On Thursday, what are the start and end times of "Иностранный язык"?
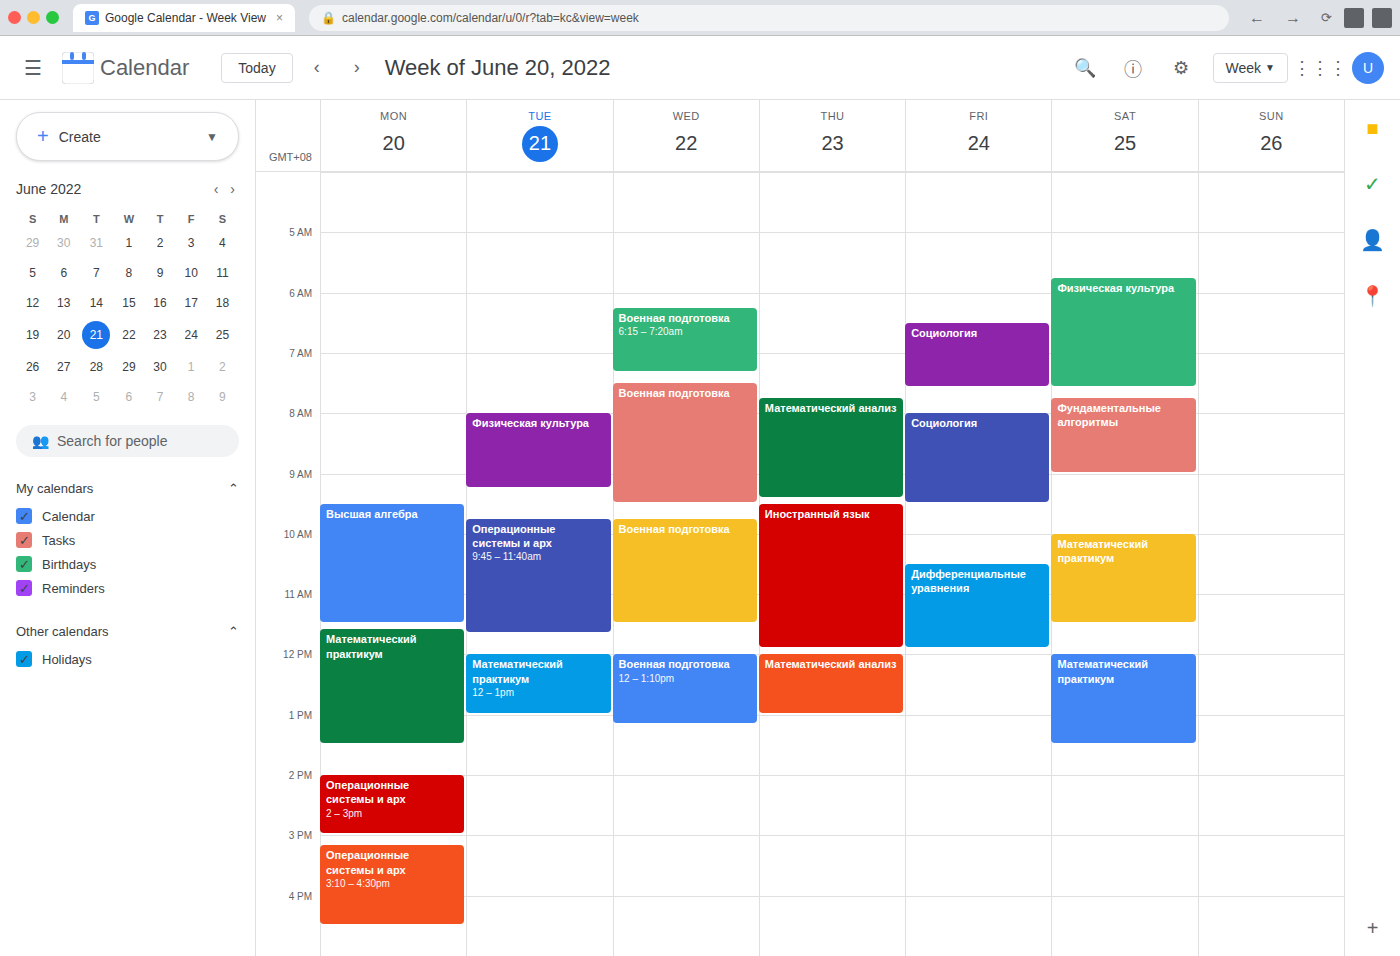
9:30 AM to 11:55 AM